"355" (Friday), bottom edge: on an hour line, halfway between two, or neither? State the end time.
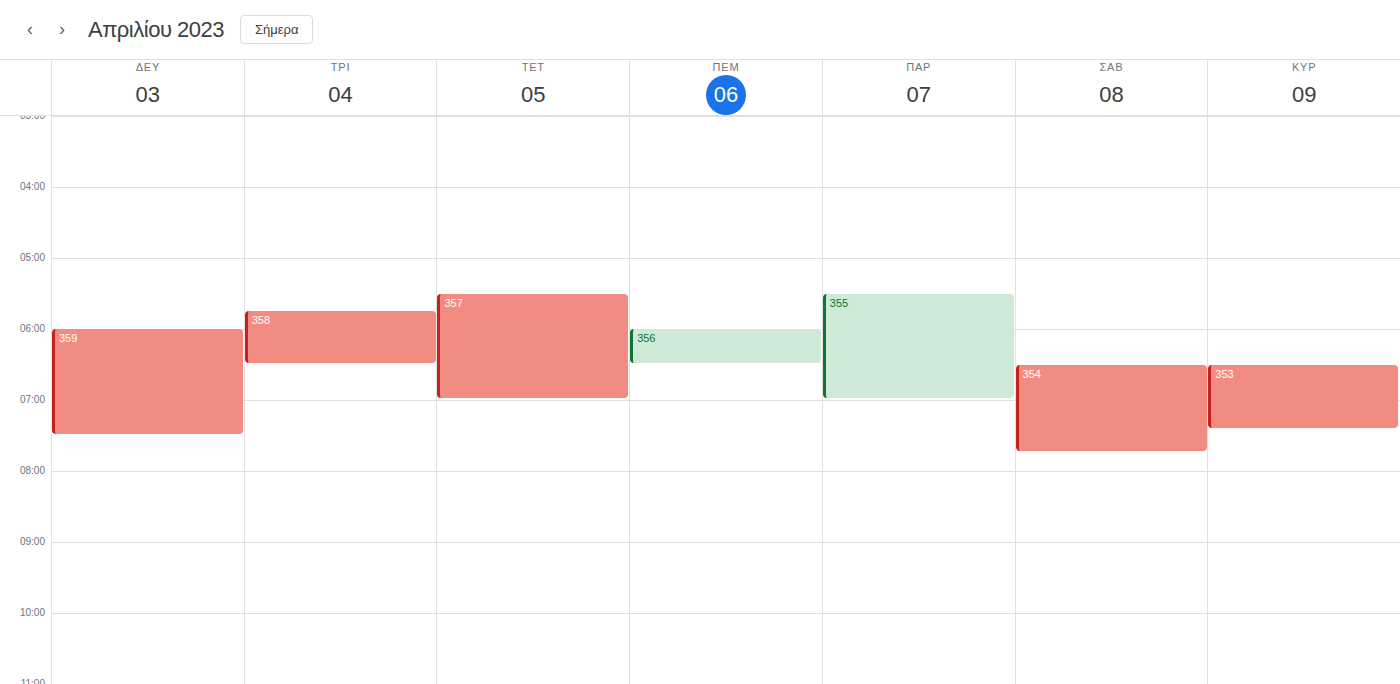
7:00 AM -- exactly on the 7 AM line.